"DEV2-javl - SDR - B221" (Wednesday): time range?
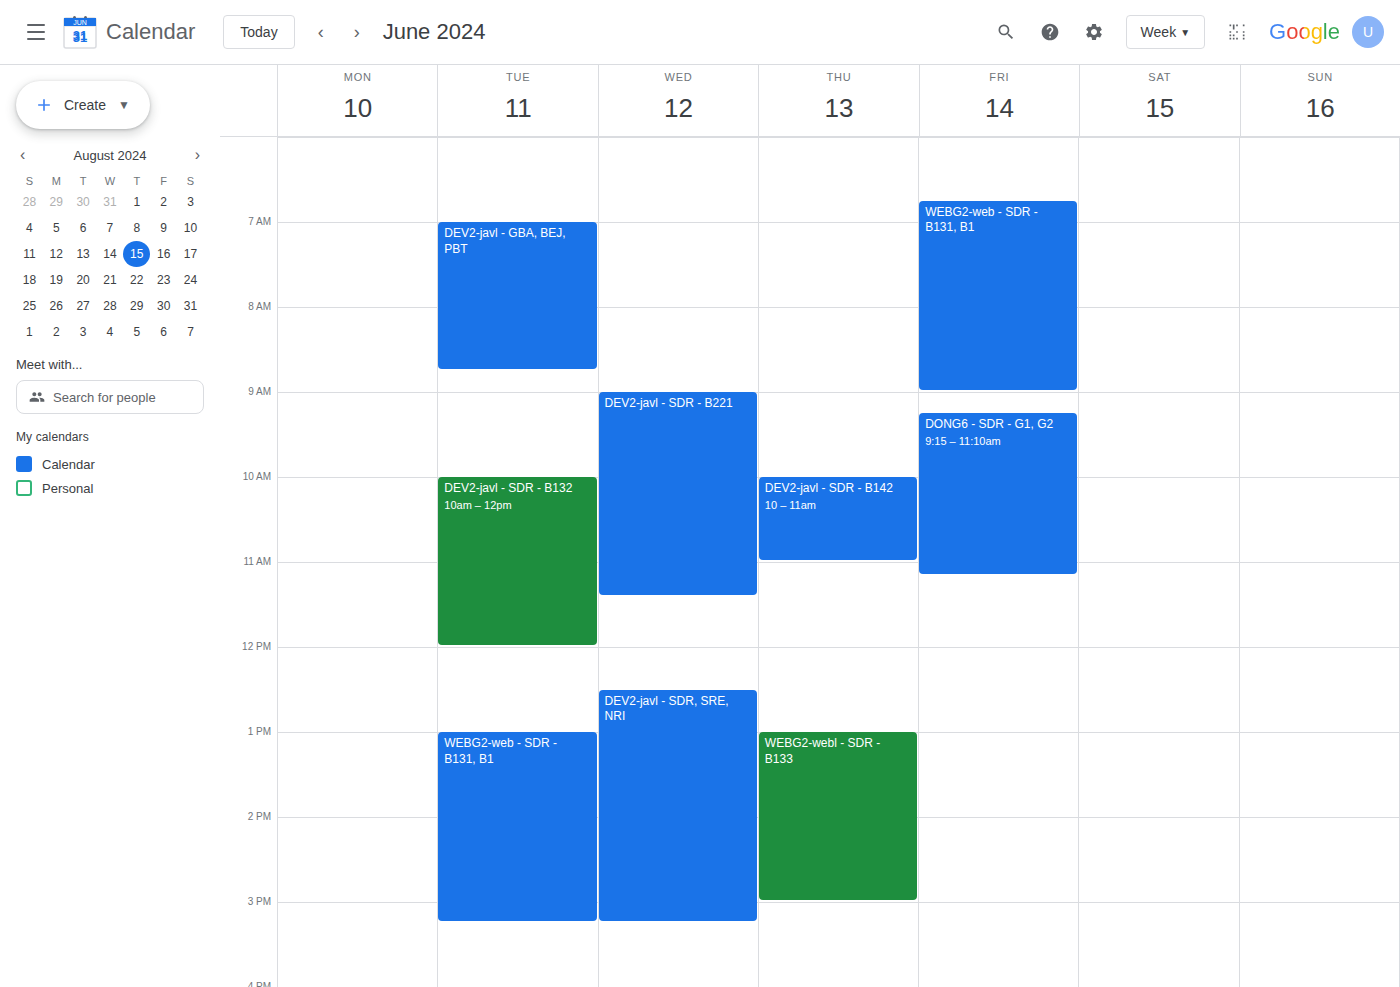
09:00 to 11:25